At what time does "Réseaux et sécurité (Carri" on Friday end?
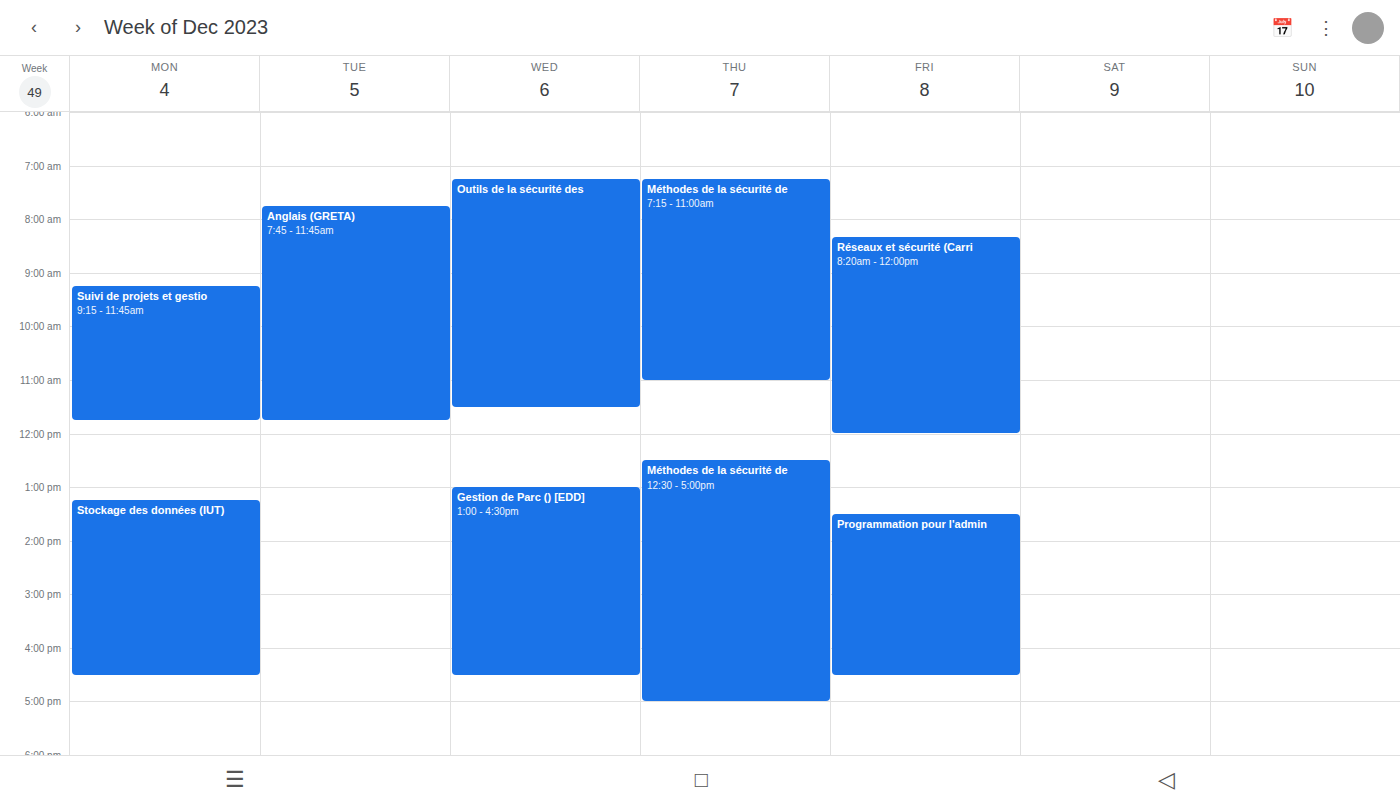
12:00 PM